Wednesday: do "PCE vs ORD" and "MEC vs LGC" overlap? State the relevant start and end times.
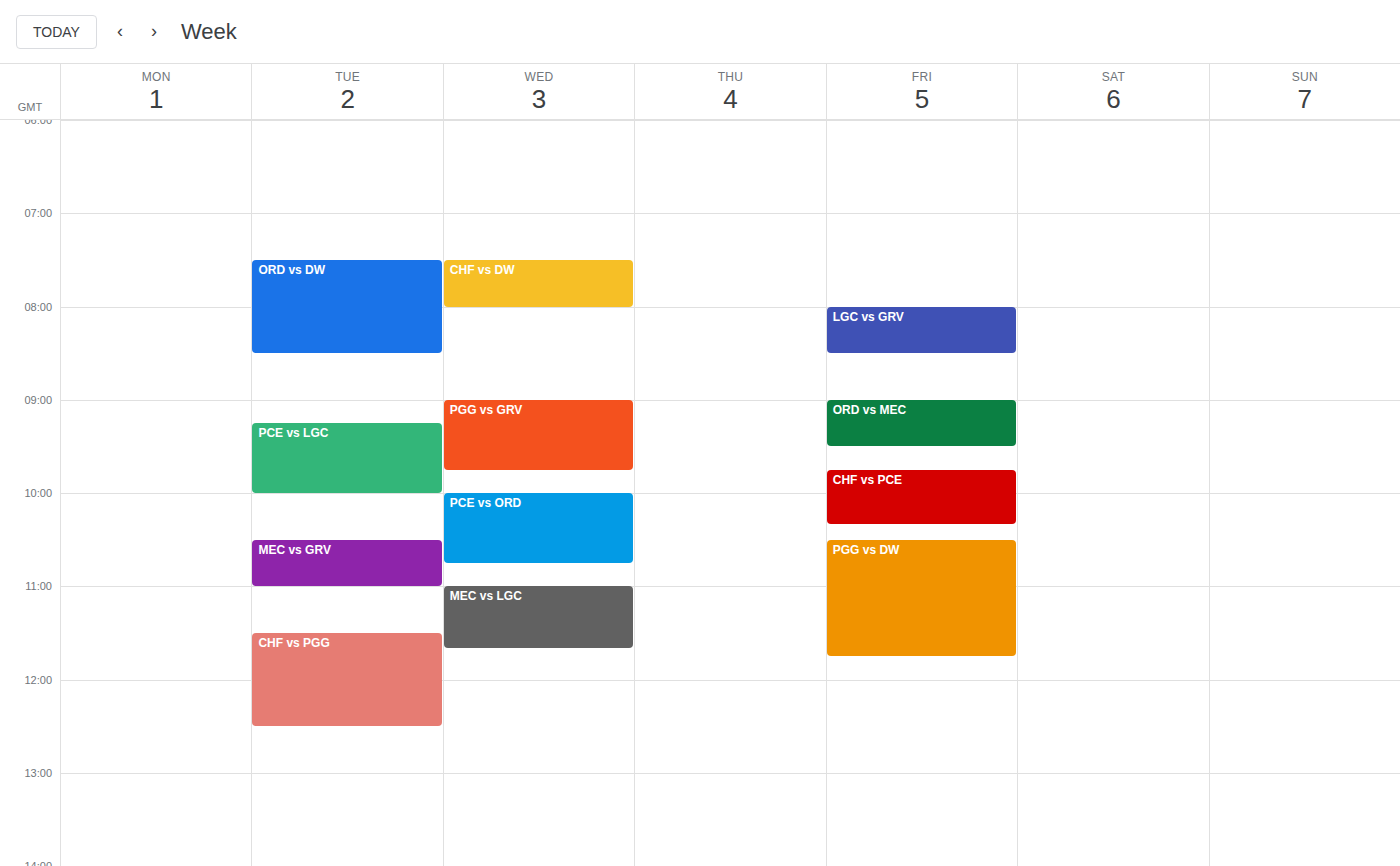
"PCE vs ORD" ends at 10:45 AM and "MEC vs LGC" starts at 11:00 AM -- no overlap.